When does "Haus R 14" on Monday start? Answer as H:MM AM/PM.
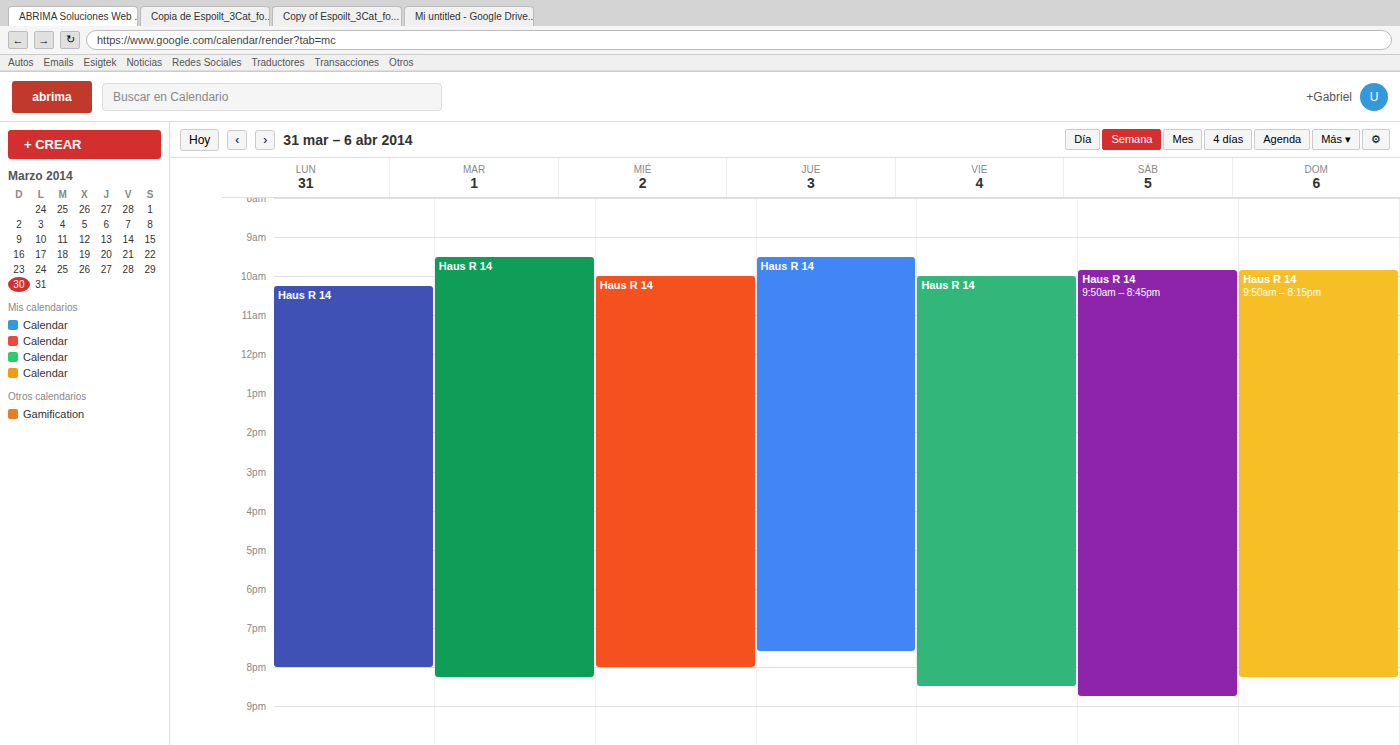
10:15 AM